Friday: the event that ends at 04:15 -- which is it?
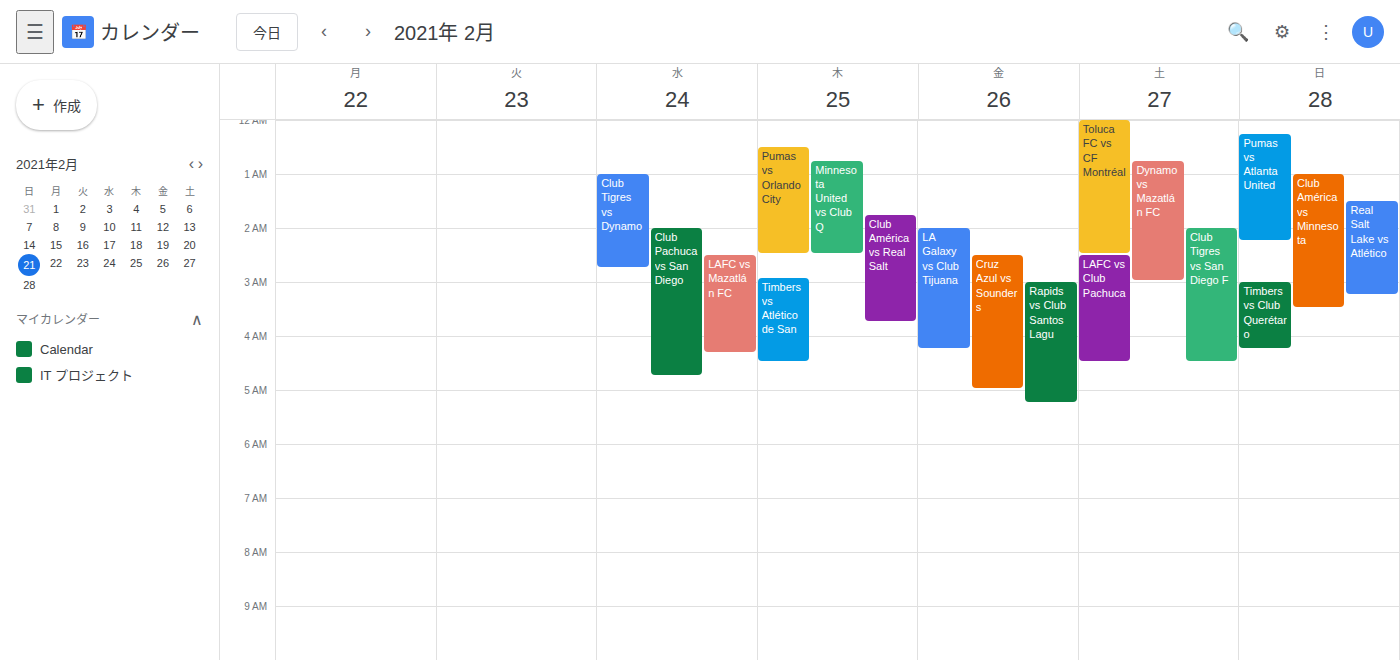
"LA Galaxy vs Club Tijuana"